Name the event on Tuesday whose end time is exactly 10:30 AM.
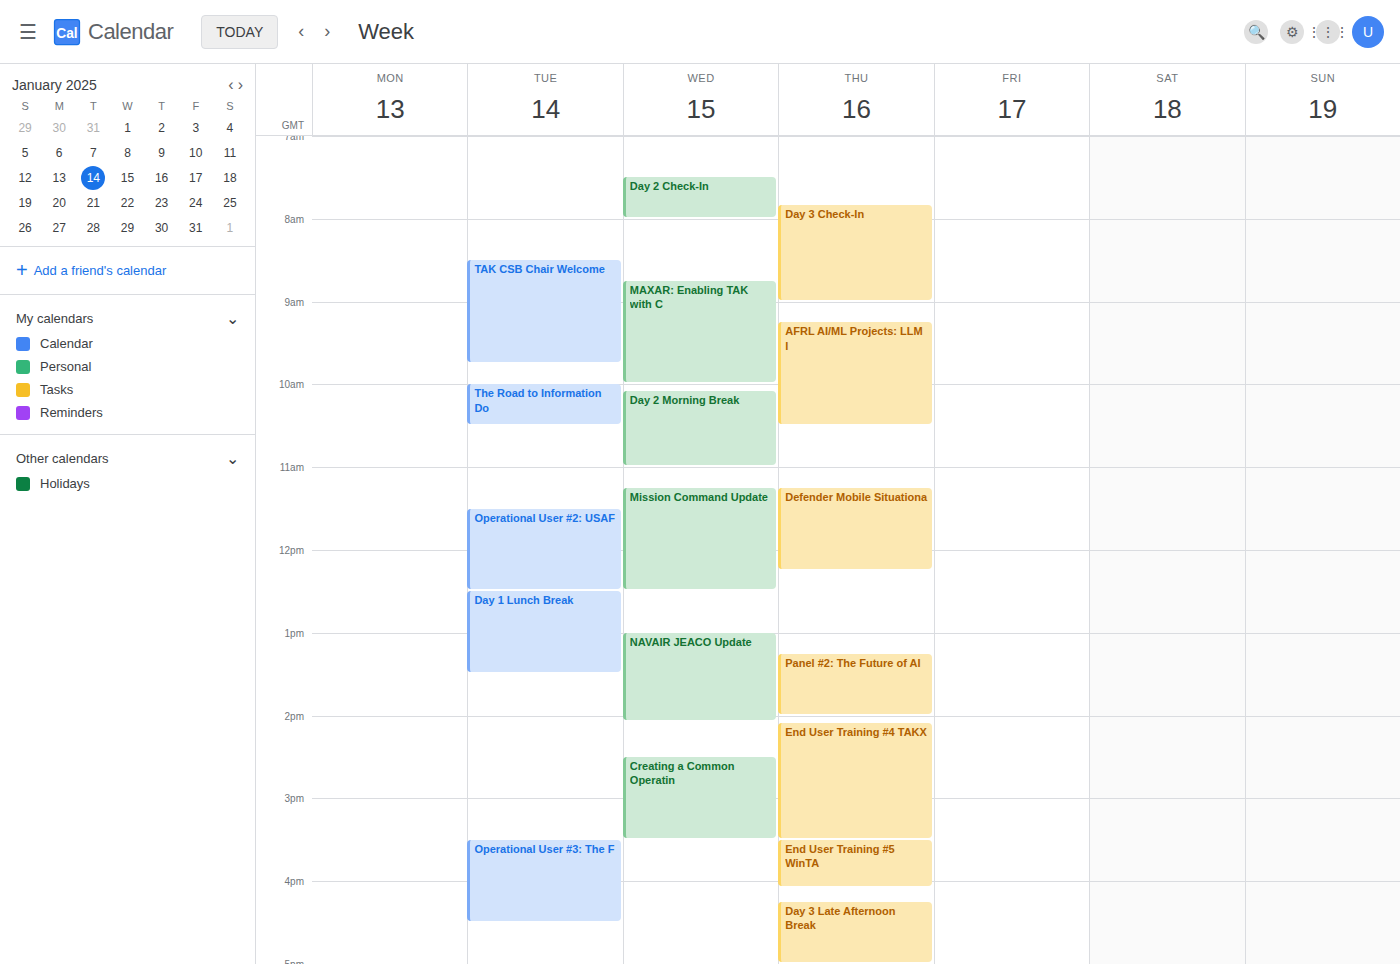
"The Road to Information Do"